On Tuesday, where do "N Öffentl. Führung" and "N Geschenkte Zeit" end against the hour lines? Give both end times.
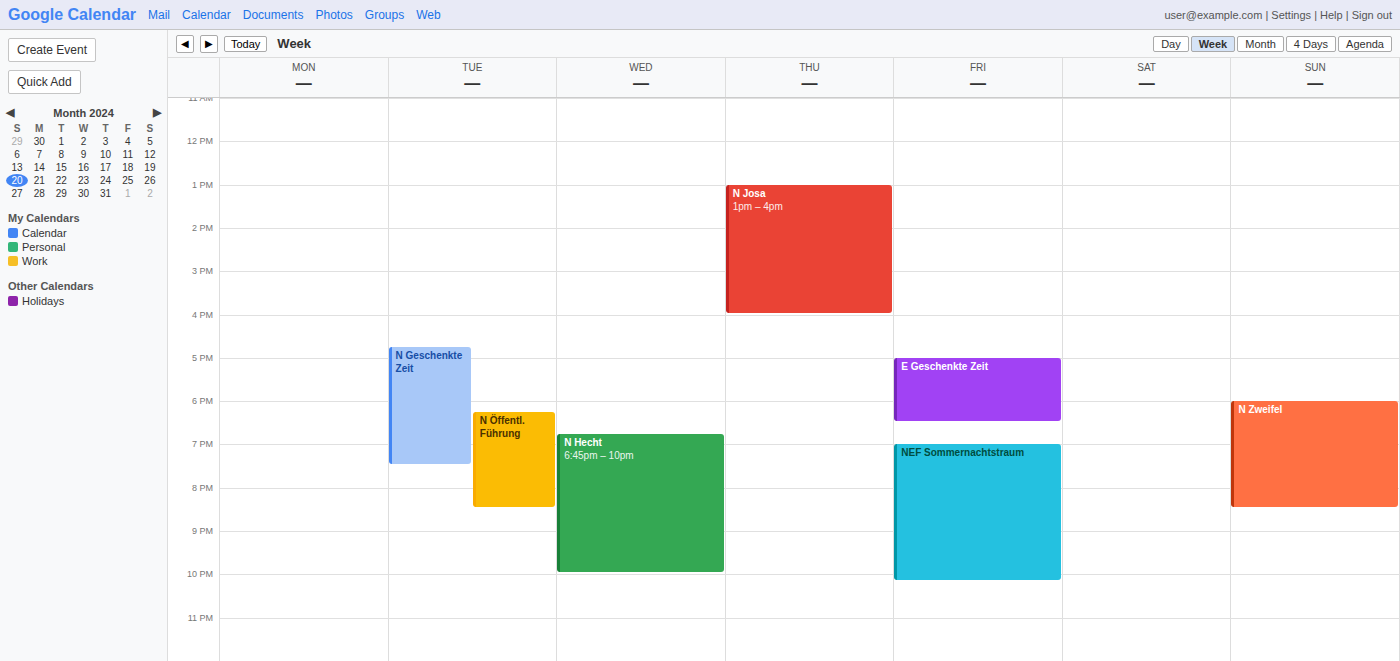
"N Öffentl. Führung": 8:30 PM, halfway between the 8 PM and 9 PM lines. "N Geschenkte Zeit": 7:30 PM, halfway between the 7 PM and 8 PM lines.